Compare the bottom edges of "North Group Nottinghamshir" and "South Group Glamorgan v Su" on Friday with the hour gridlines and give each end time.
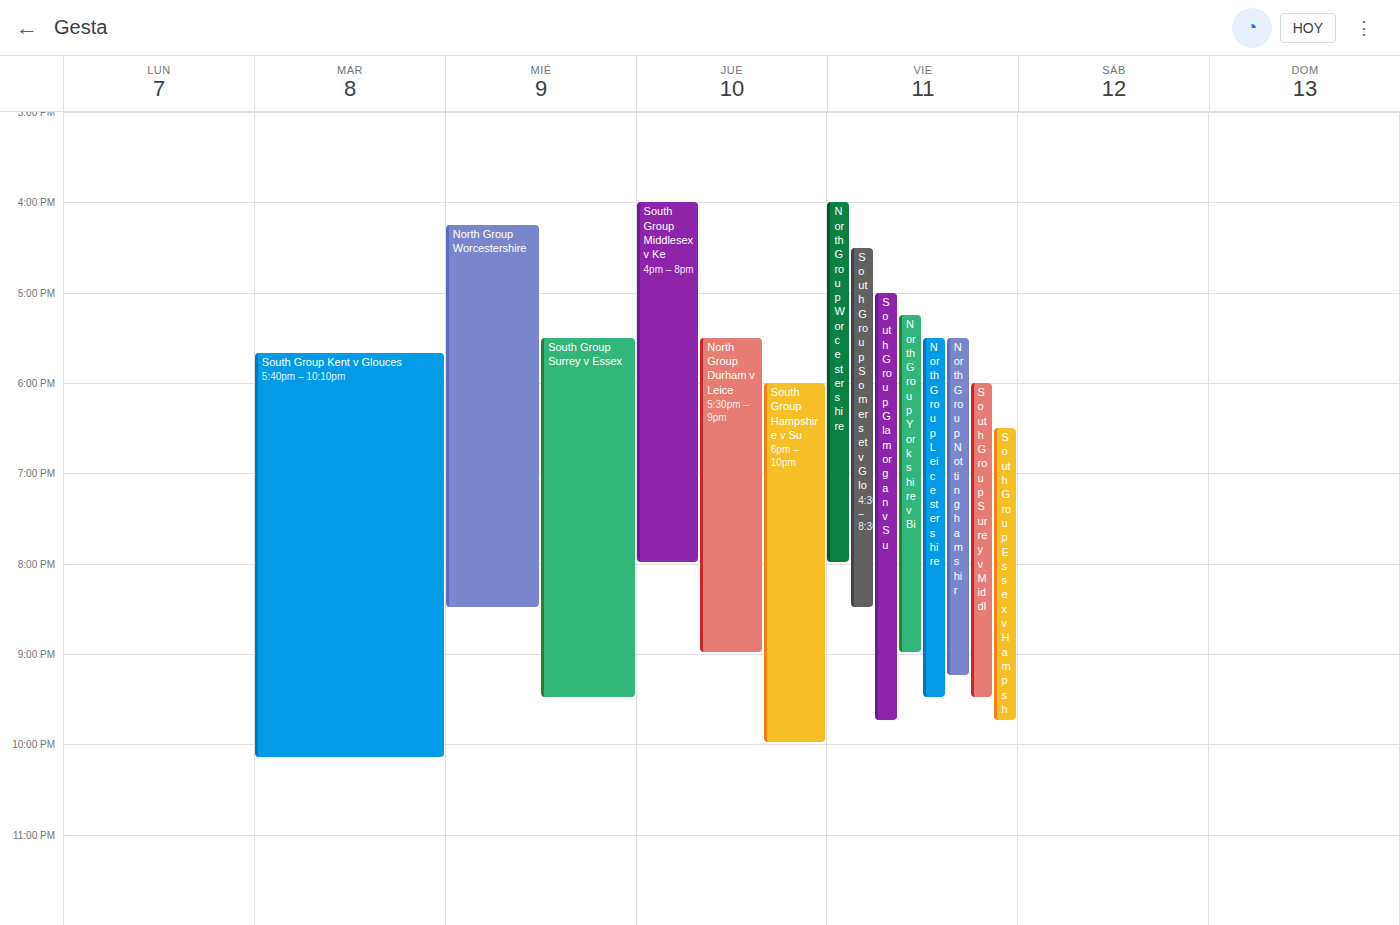
"North Group Nottinghamshir": 21:15, neither: a quarter of the way from the 21:00 line to the 22:00 line. "South Group Glamorgan v Su": 21:45, neither: three quarters of the way from the 21:00 line to the 22:00 line.